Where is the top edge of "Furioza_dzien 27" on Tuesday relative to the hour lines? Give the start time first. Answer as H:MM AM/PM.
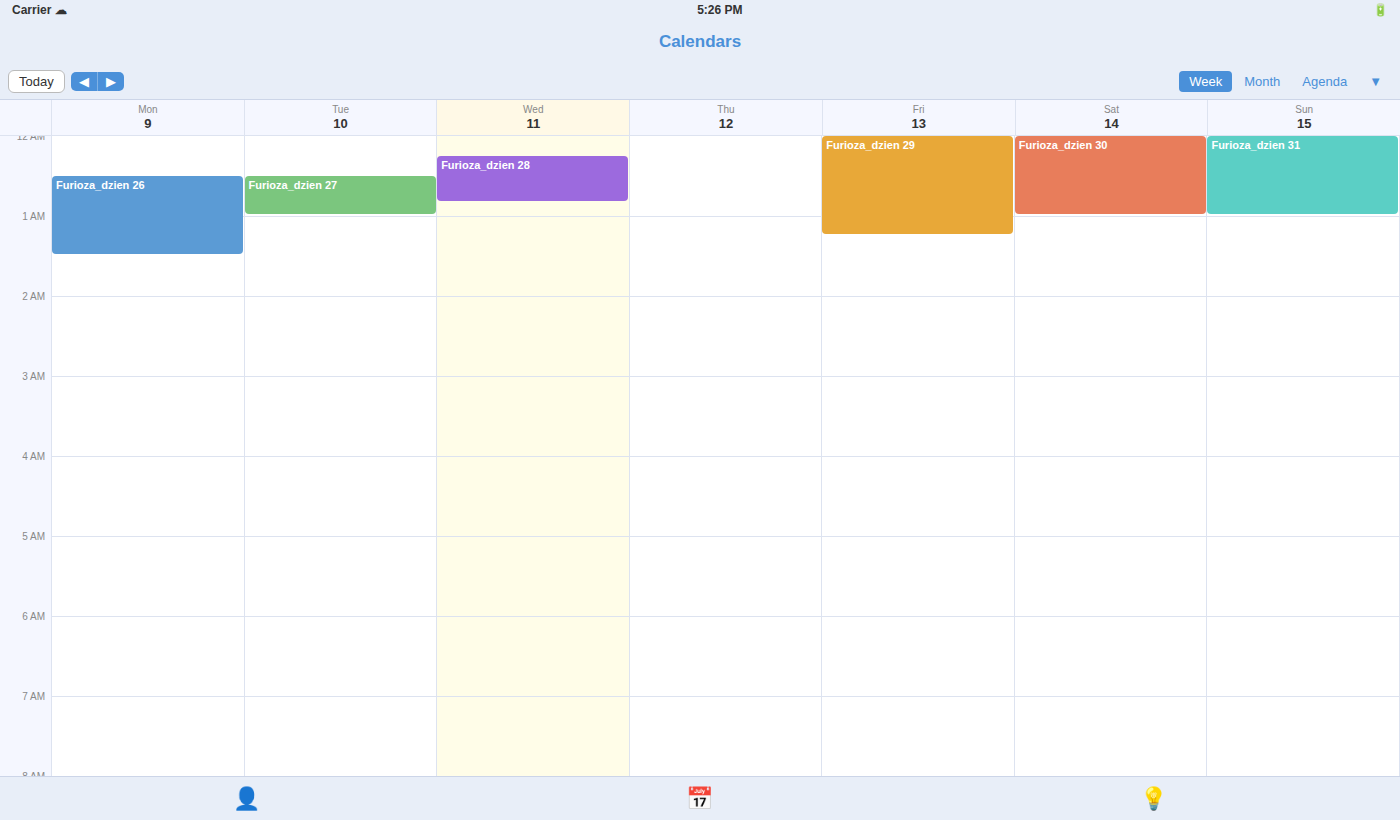
12:30 AM -- halfway between the 12 AM and 1 AM lines.